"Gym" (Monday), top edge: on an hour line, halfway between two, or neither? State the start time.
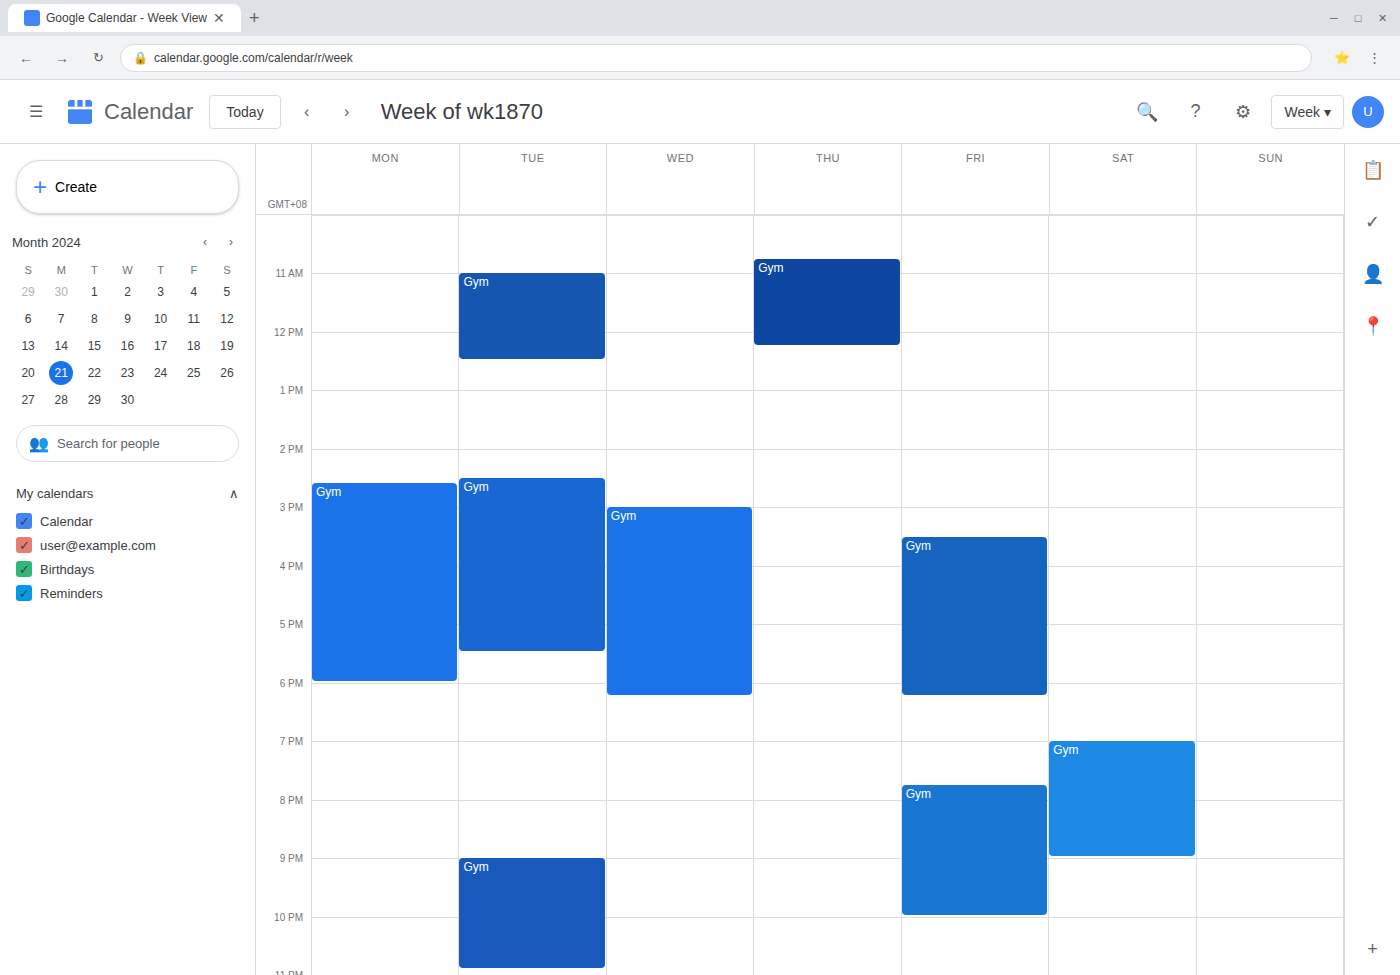
2:35 PM -- neither: 35 minutes below the 2 PM line and 25 minutes above the 3 PM line.